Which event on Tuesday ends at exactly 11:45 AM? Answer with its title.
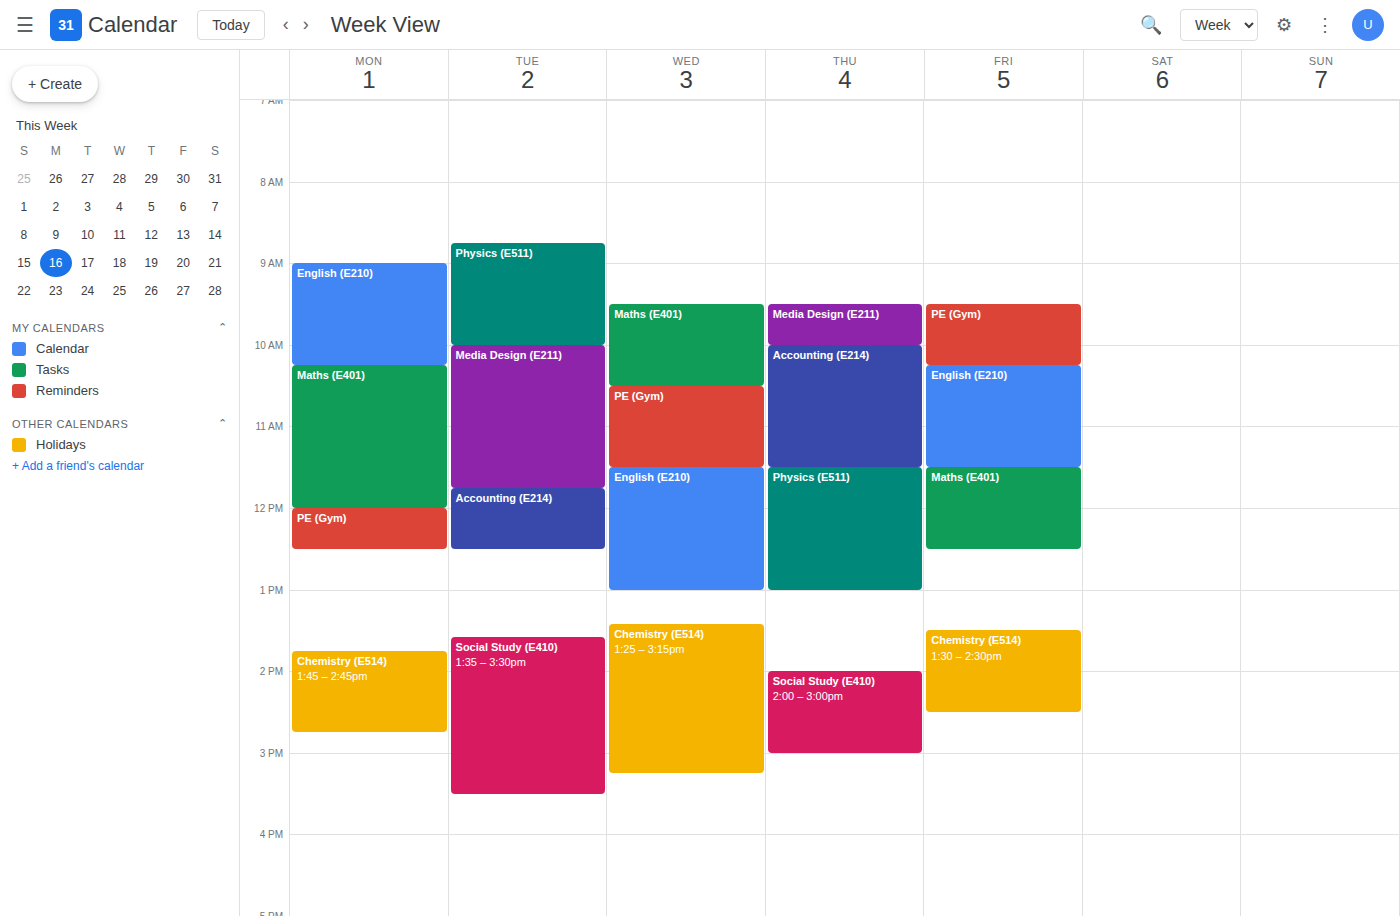
"Media Design (E211)"